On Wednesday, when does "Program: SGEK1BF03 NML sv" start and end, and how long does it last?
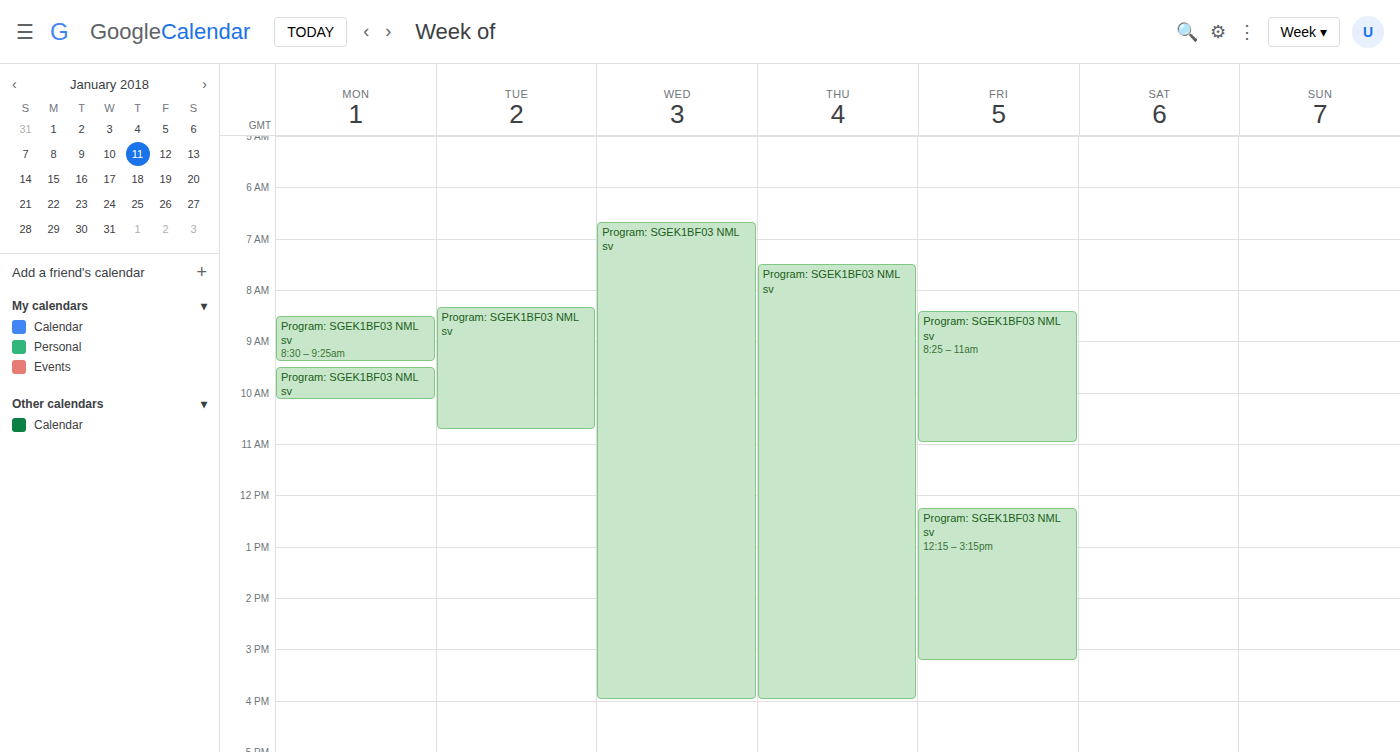
6:40 AM to 4:00 PM, 9 hours 20 minutes